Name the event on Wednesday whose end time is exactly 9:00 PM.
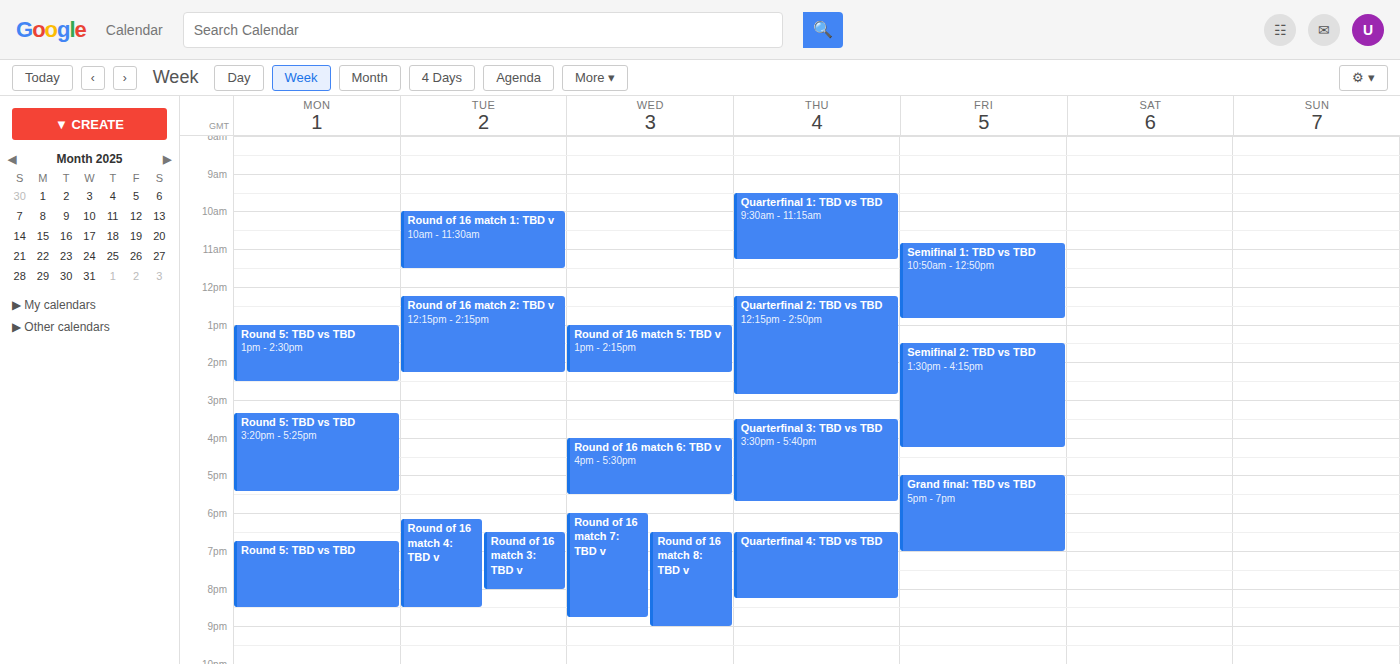
"Round of 16 match 8: TBD v"